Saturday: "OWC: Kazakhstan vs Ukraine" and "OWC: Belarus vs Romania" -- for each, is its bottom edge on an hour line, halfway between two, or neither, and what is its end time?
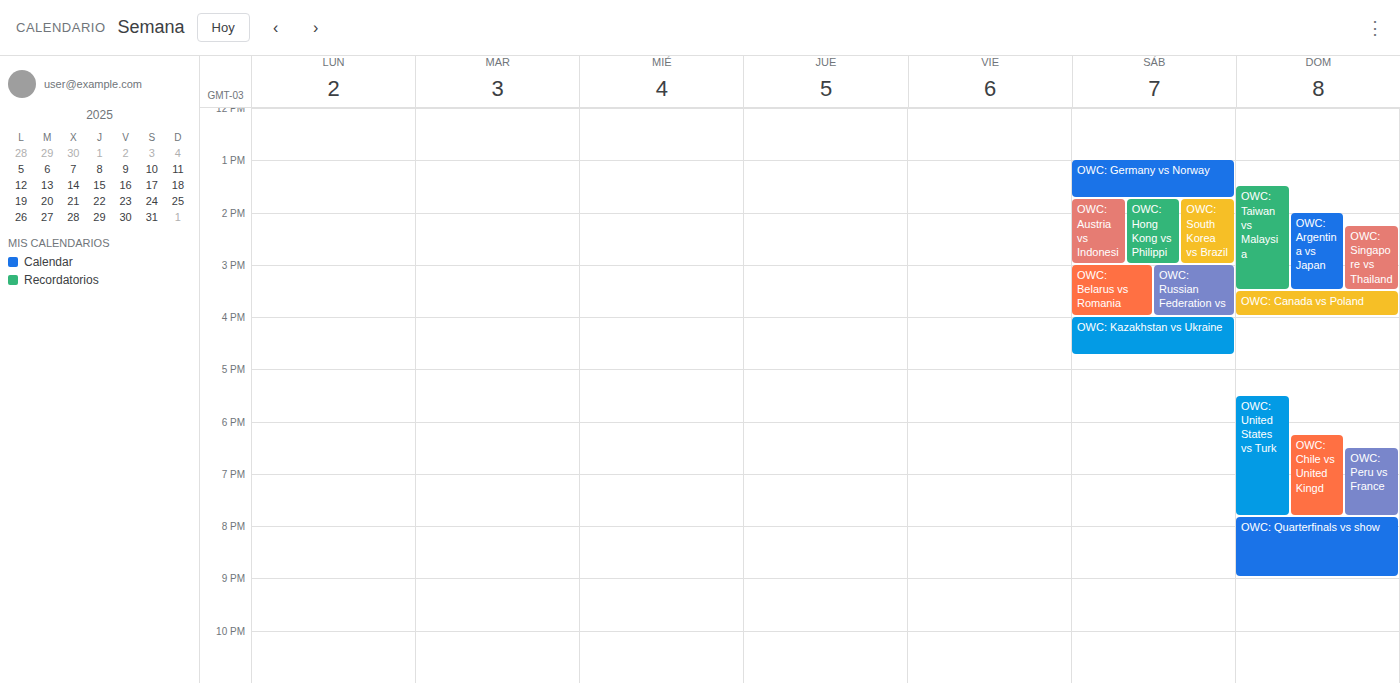
"OWC: Kazakhstan vs Ukraine": 4:45 PM, neither: three quarters of the way from the 4 PM line to the 5 PM line. "OWC: Belarus vs Romania": 4:00 PM, exactly on the 4 PM line.